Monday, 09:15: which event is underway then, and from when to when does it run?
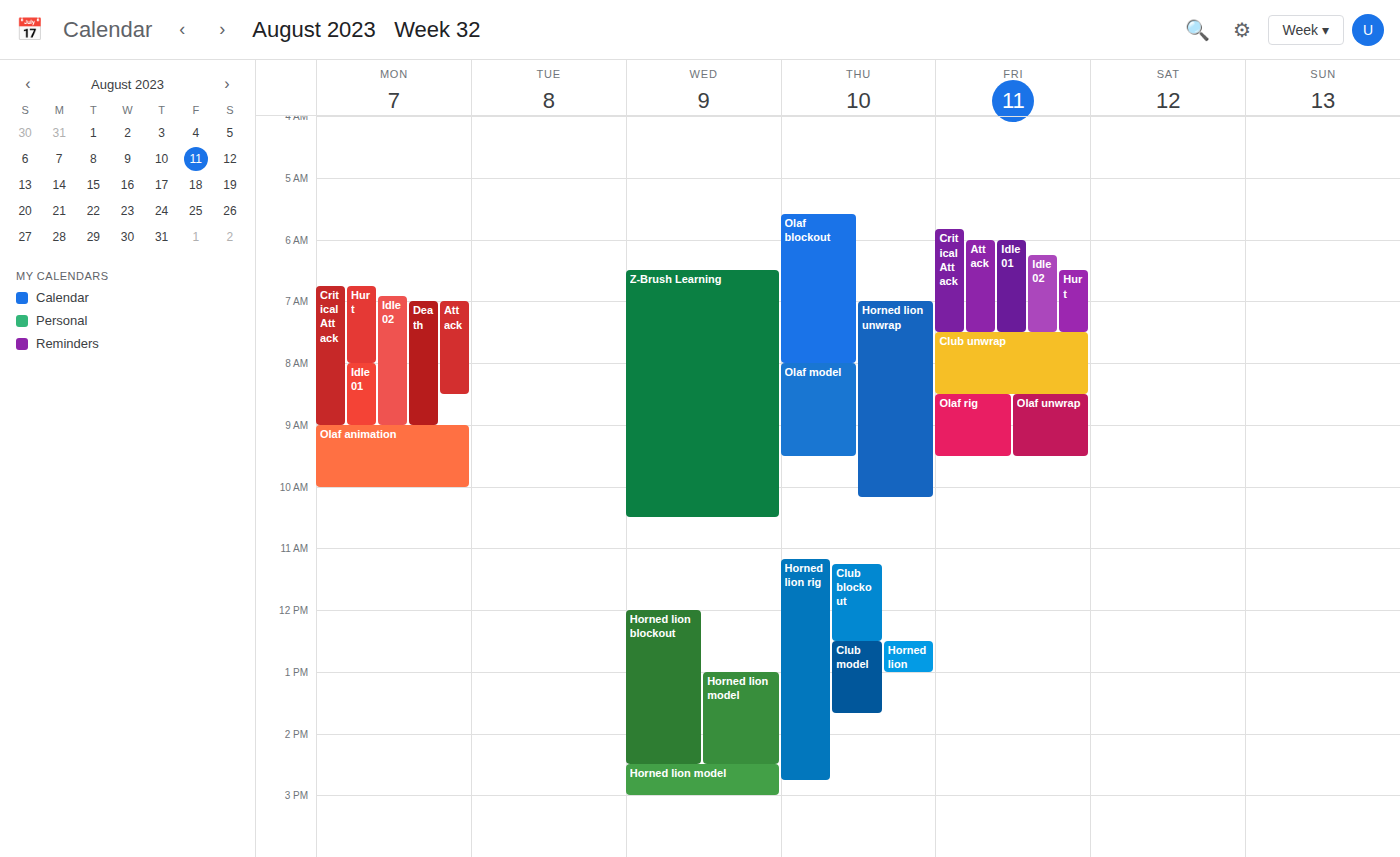
"Olaf animation", 09:00 to 10:00